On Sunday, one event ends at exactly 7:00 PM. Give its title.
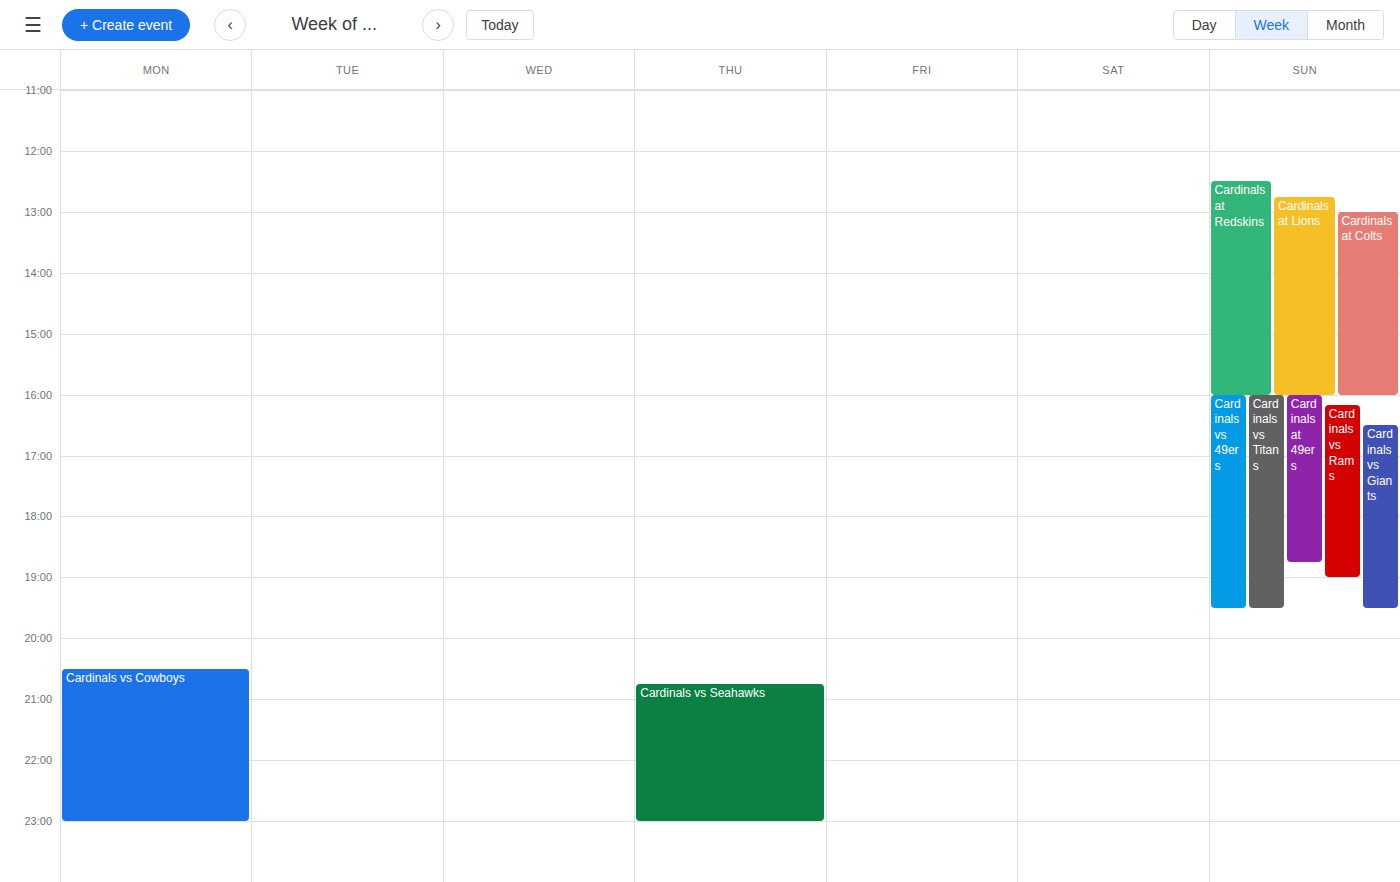
"Cardinals vs Rams"